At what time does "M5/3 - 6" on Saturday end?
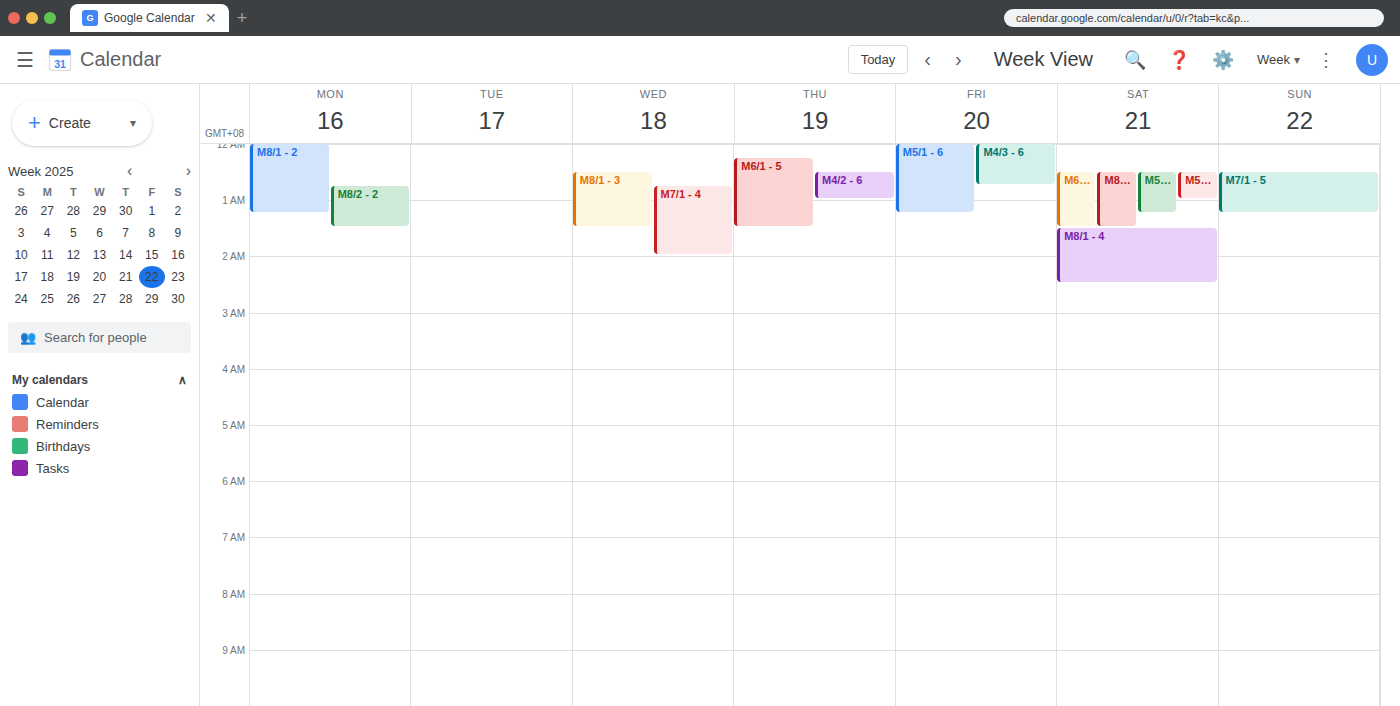
1:00 AM